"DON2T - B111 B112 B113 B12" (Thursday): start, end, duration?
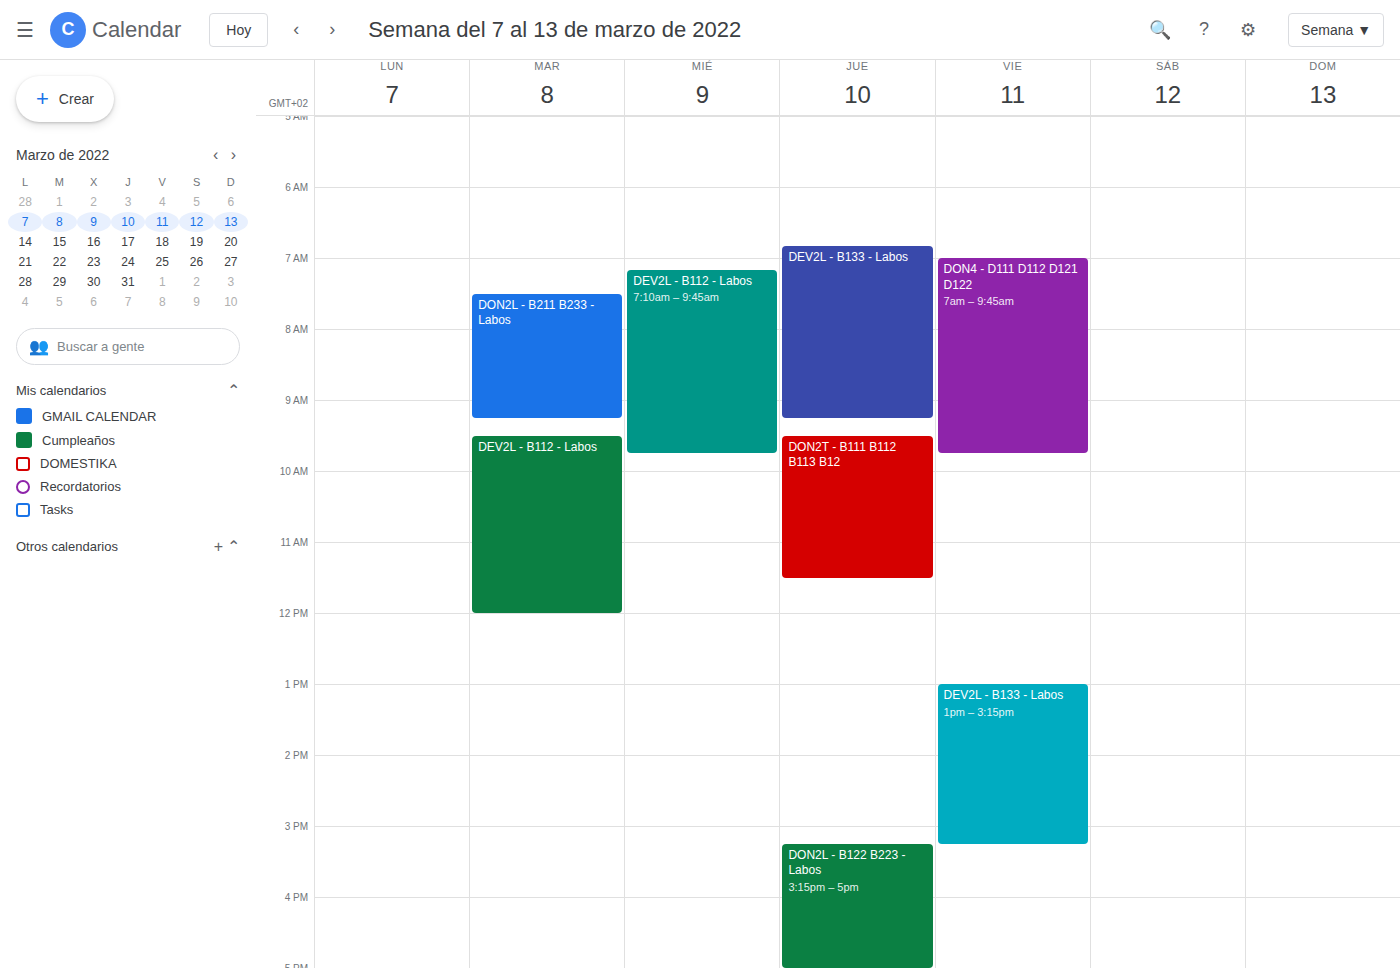
9:30 AM to 11:30 AM, 2 hours